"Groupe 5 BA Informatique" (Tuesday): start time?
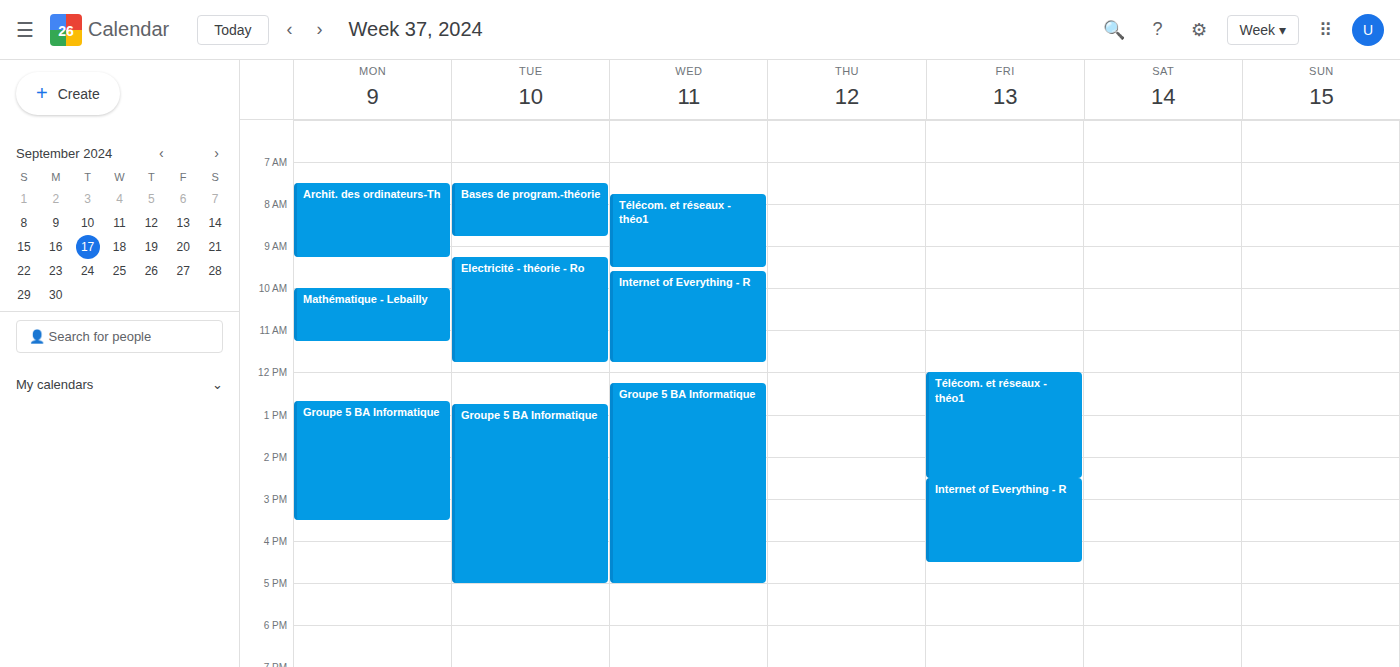
12:45 PM